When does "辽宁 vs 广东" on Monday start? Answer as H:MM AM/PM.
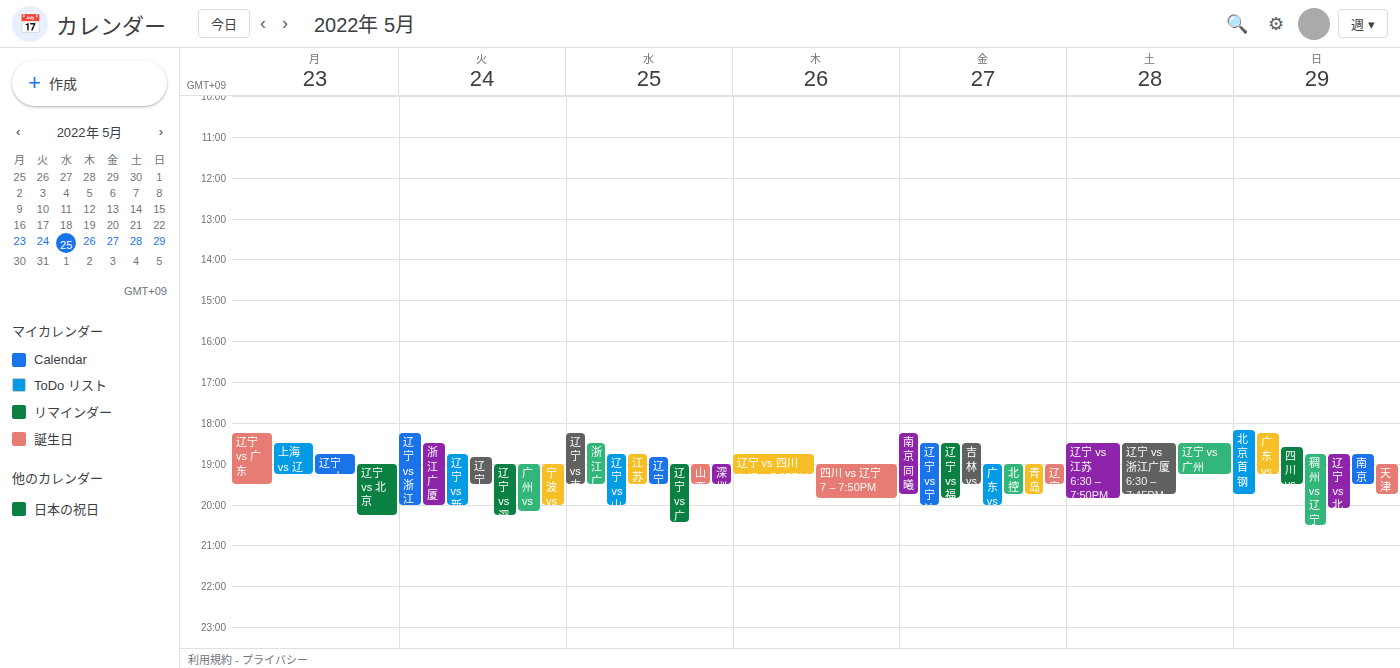
6:15 PM